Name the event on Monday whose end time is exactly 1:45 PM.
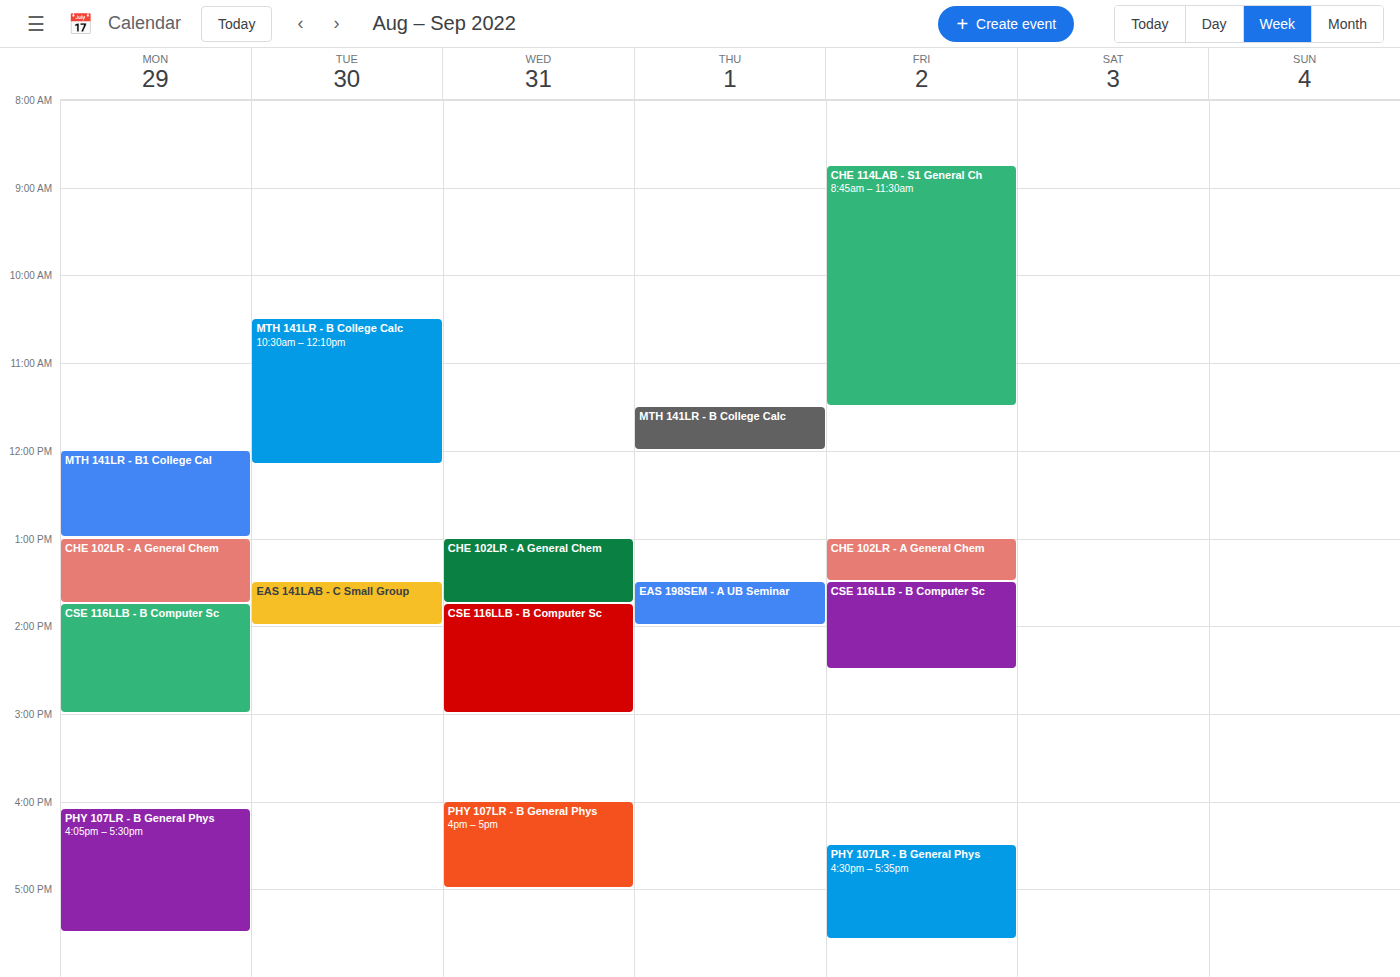
"CHE 102LR - A General Chem"